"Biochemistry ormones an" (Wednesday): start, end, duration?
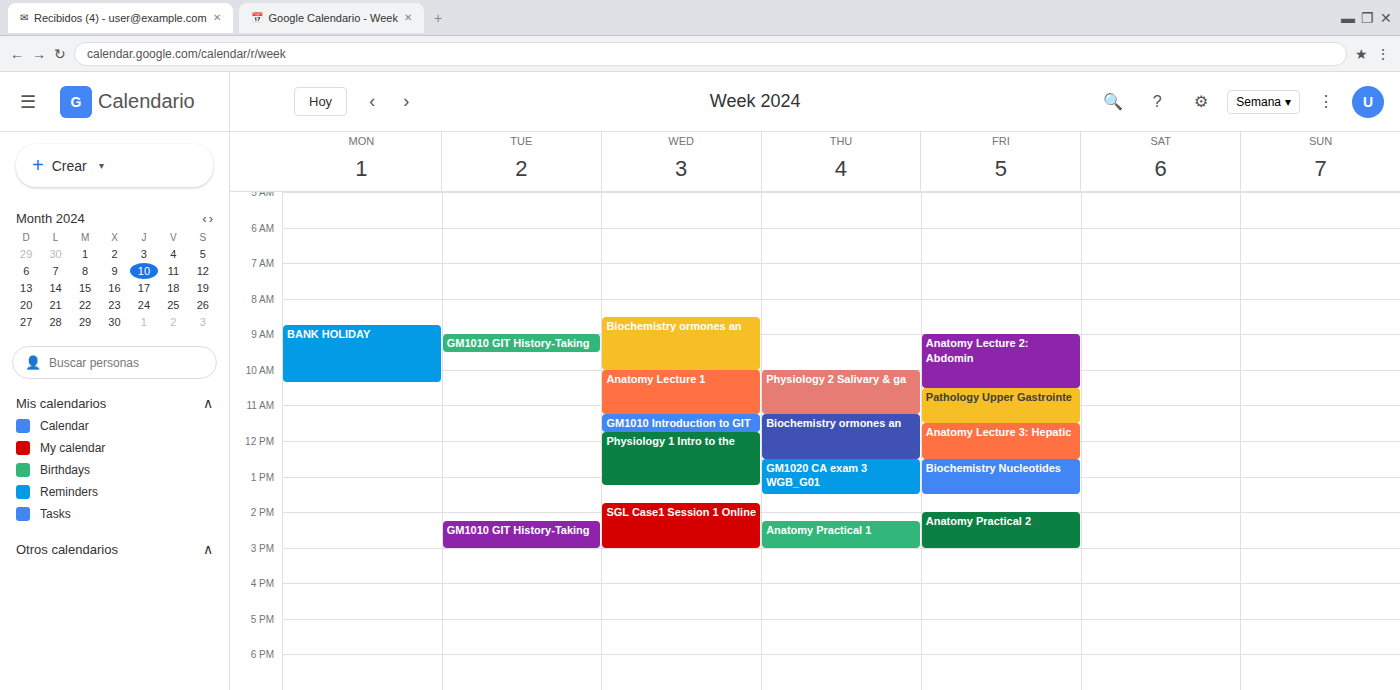
8:30 AM to 10:00 AM, 1 hour 30 minutes